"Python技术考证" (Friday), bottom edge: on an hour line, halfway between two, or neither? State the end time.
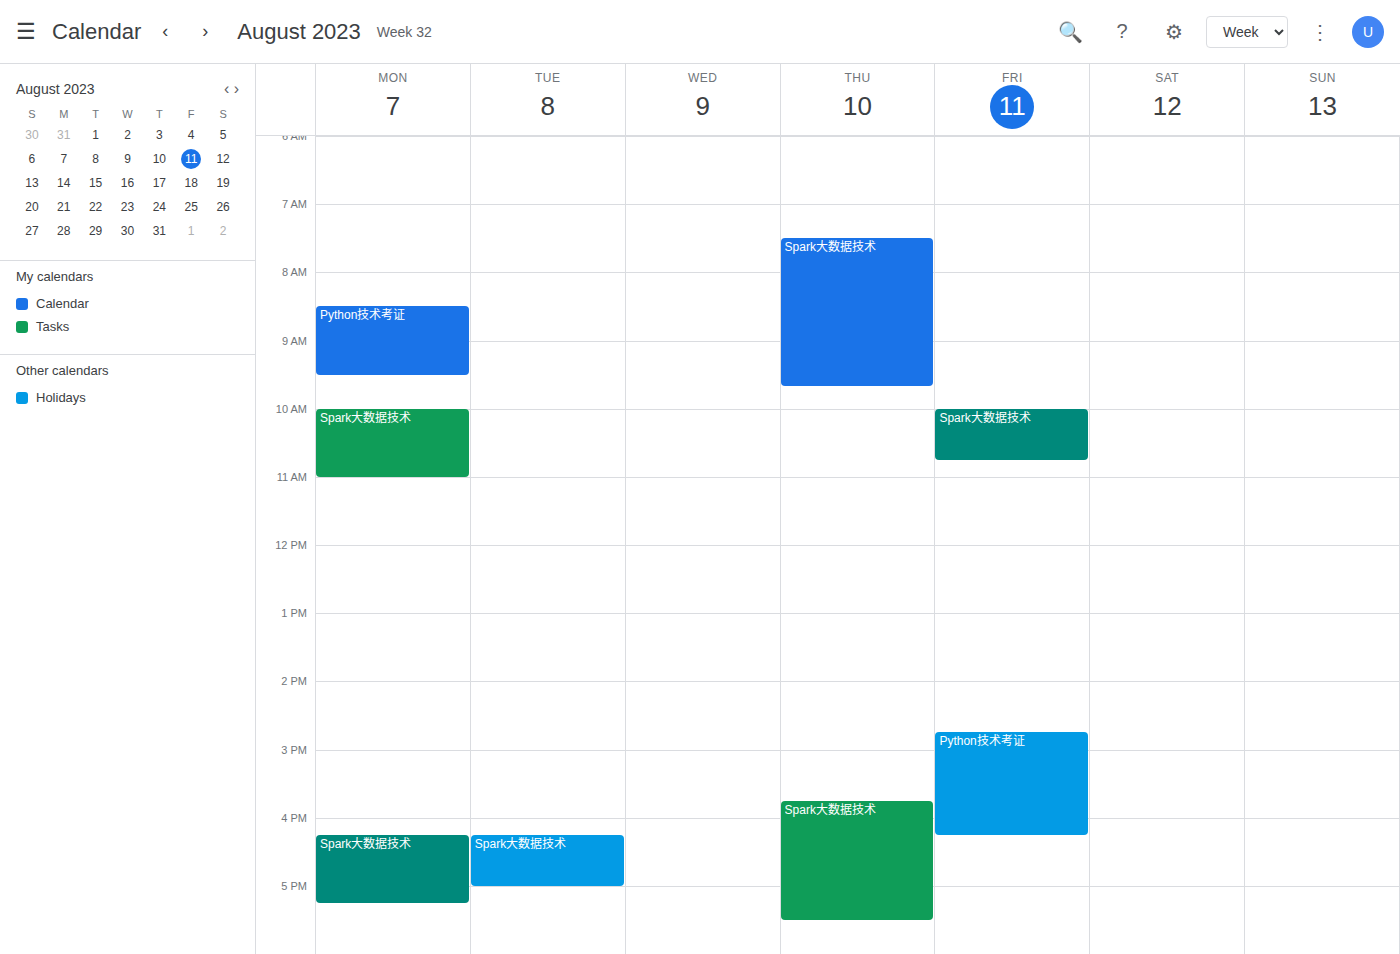
4:15 PM -- neither: a quarter of the way from the 4 PM line to the 5 PM line.